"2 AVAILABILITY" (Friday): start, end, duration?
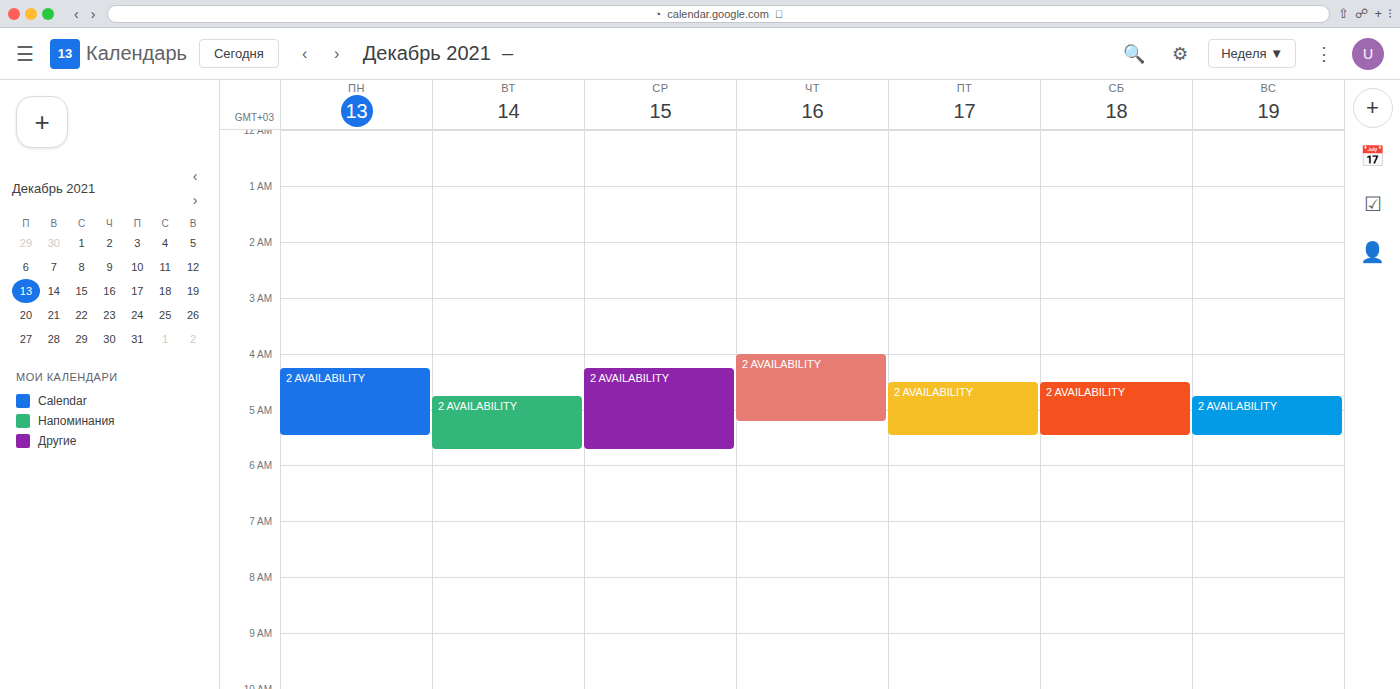
04:30 to 05:30, 1 hour